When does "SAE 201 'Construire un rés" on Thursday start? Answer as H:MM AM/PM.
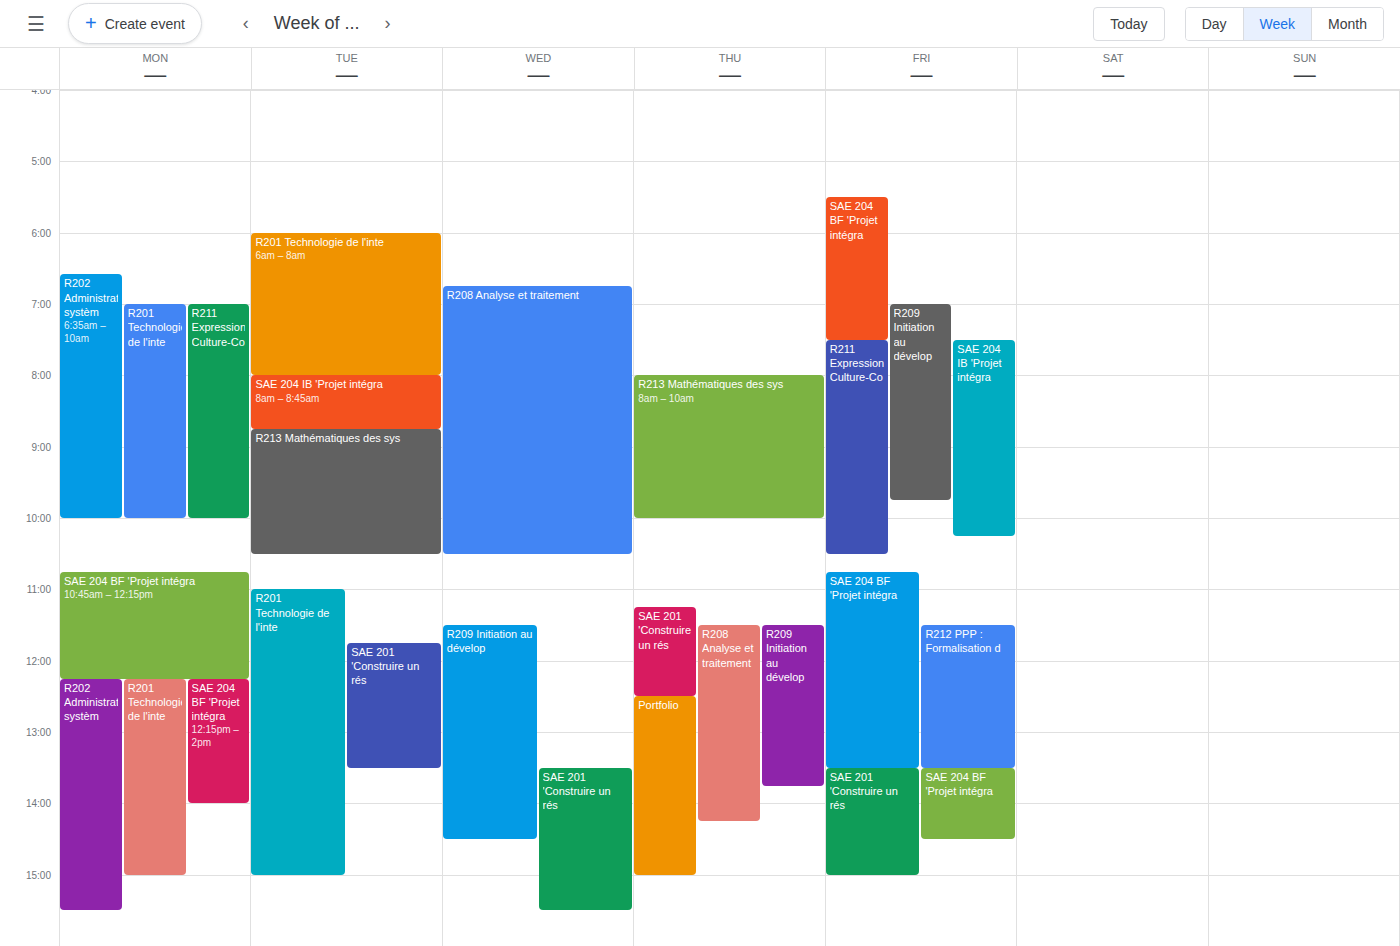
11:15 AM